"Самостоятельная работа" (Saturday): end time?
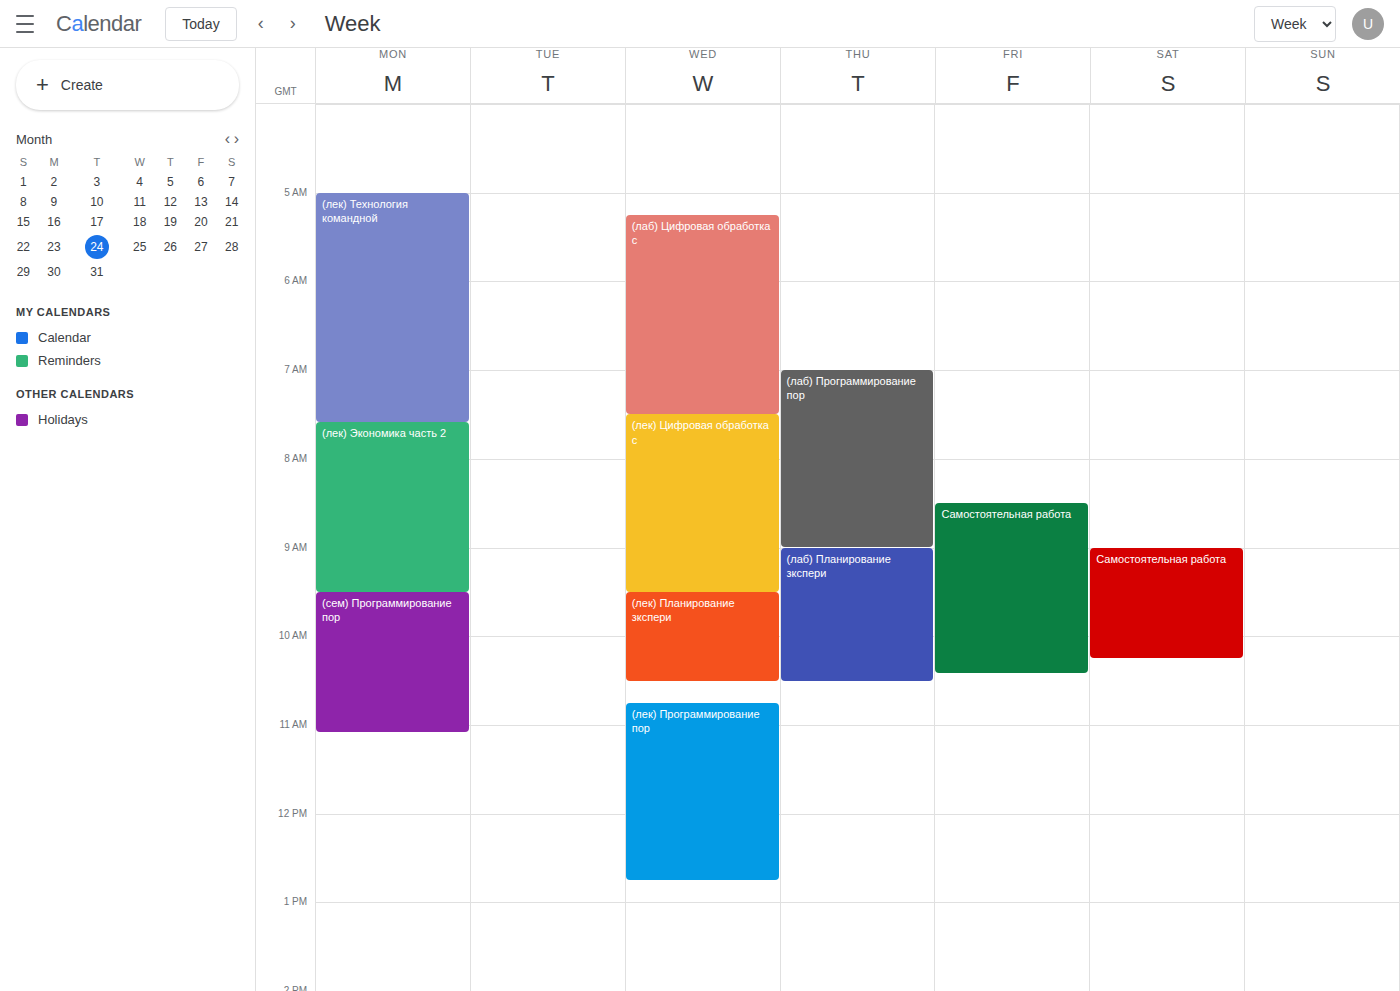
10:15